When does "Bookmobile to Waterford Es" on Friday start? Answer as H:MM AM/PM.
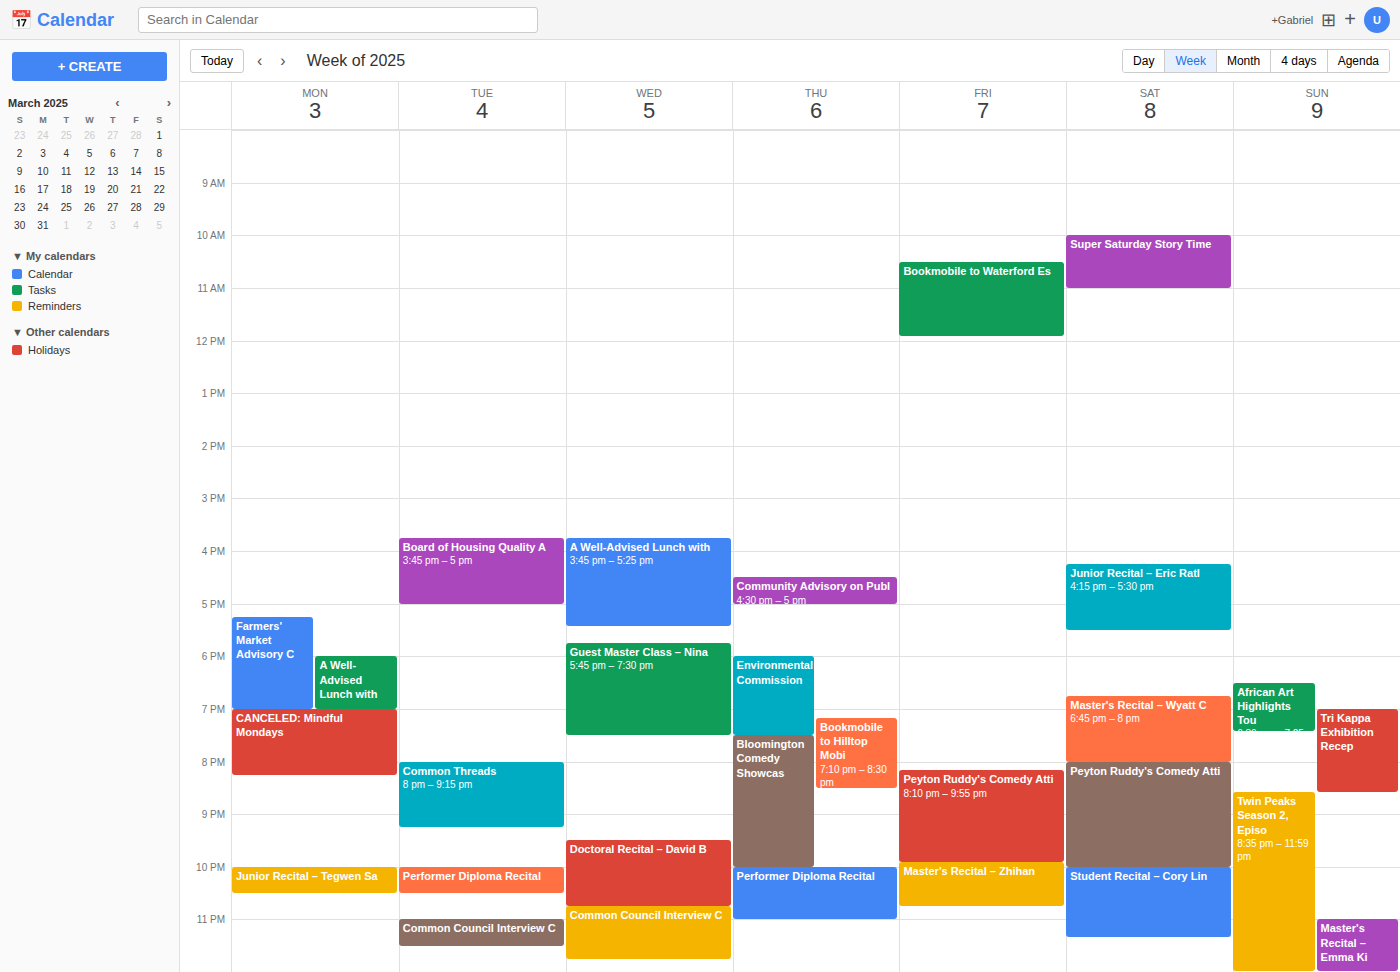
10:30 AM